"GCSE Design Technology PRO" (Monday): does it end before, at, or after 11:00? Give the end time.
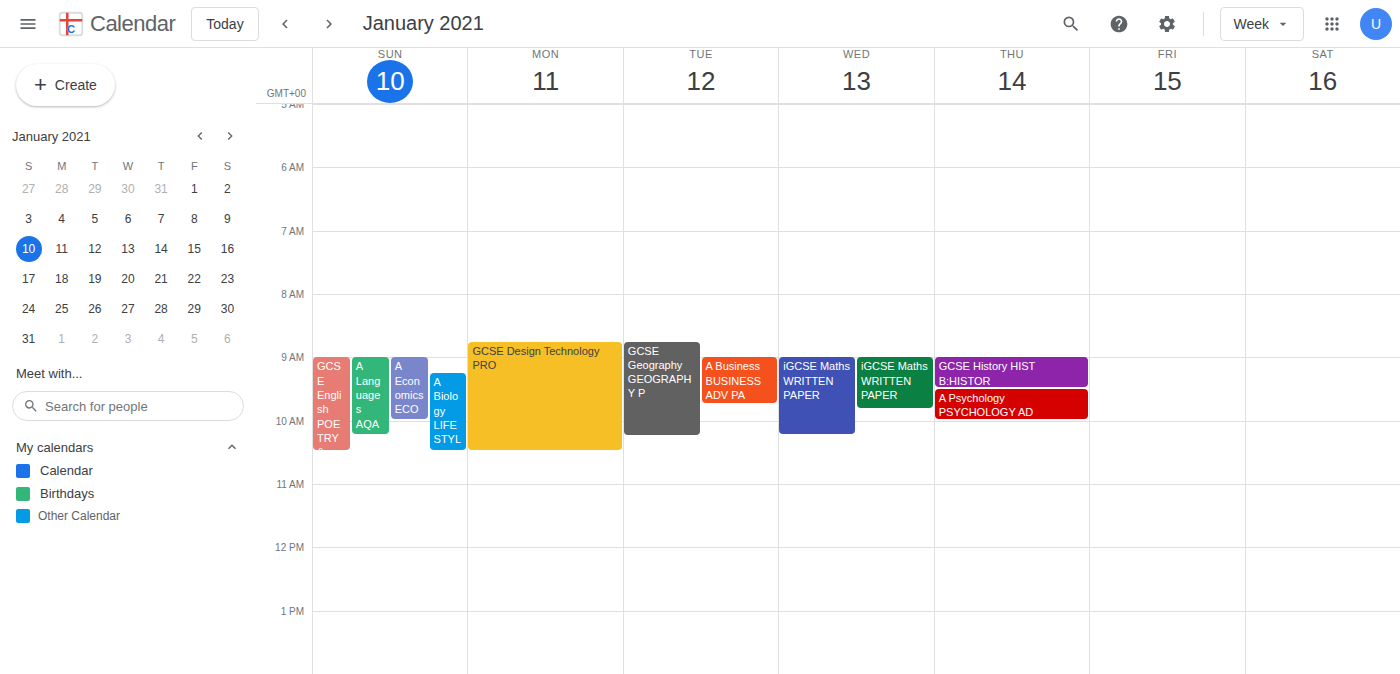
10:30 -- before 11:00, 30 minutes above the 11:00 line.